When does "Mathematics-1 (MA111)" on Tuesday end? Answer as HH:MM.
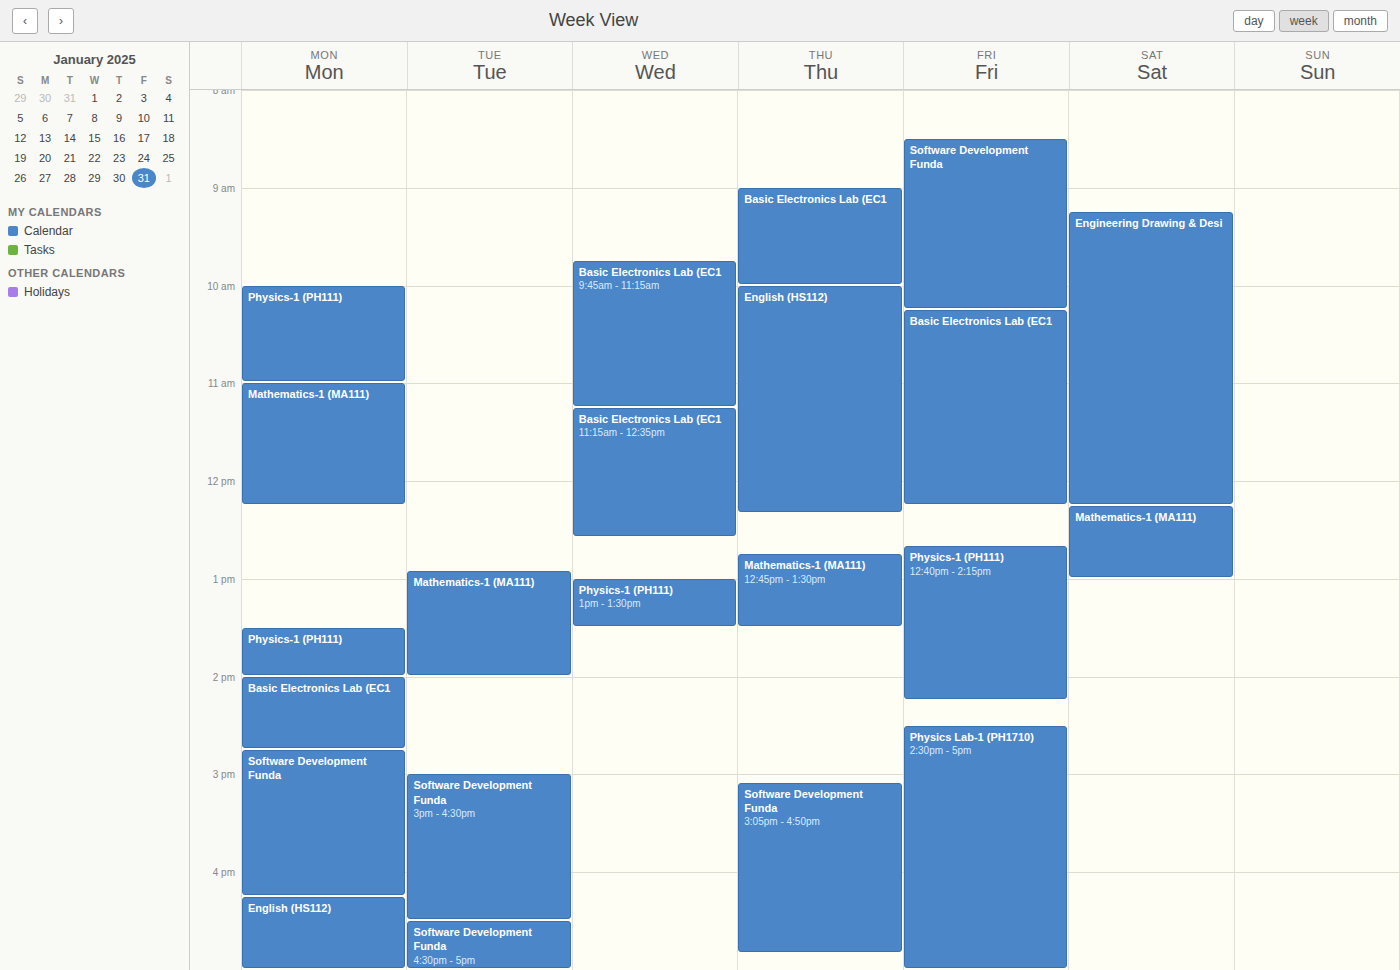
14:00